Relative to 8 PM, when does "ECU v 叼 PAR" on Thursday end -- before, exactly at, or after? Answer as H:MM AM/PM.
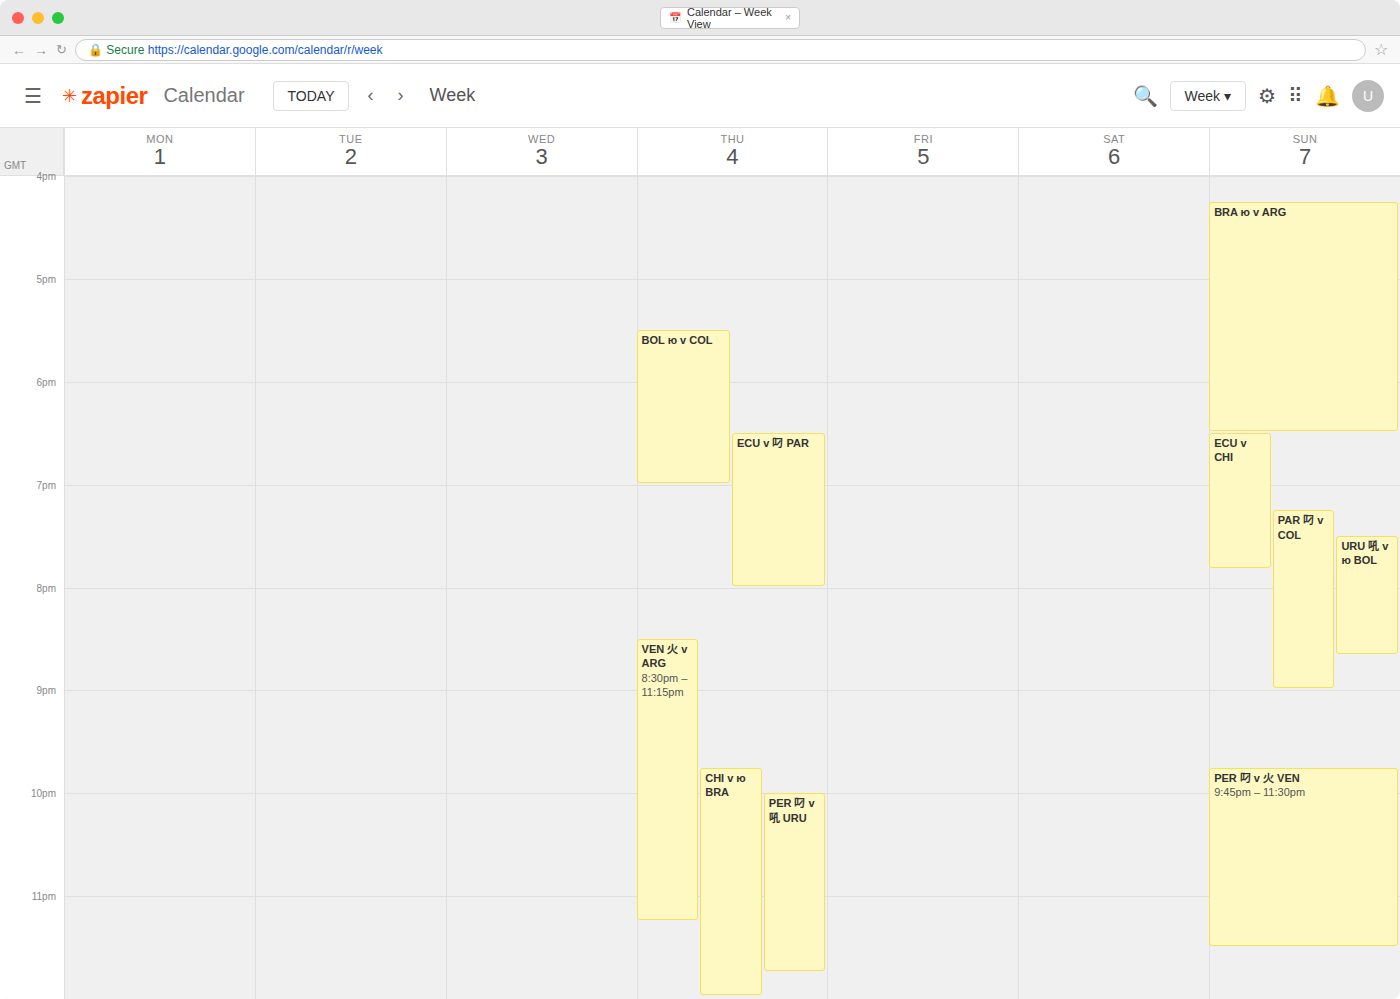
8:00 PM -- exactly at 8 PM, on the 8 PM line.